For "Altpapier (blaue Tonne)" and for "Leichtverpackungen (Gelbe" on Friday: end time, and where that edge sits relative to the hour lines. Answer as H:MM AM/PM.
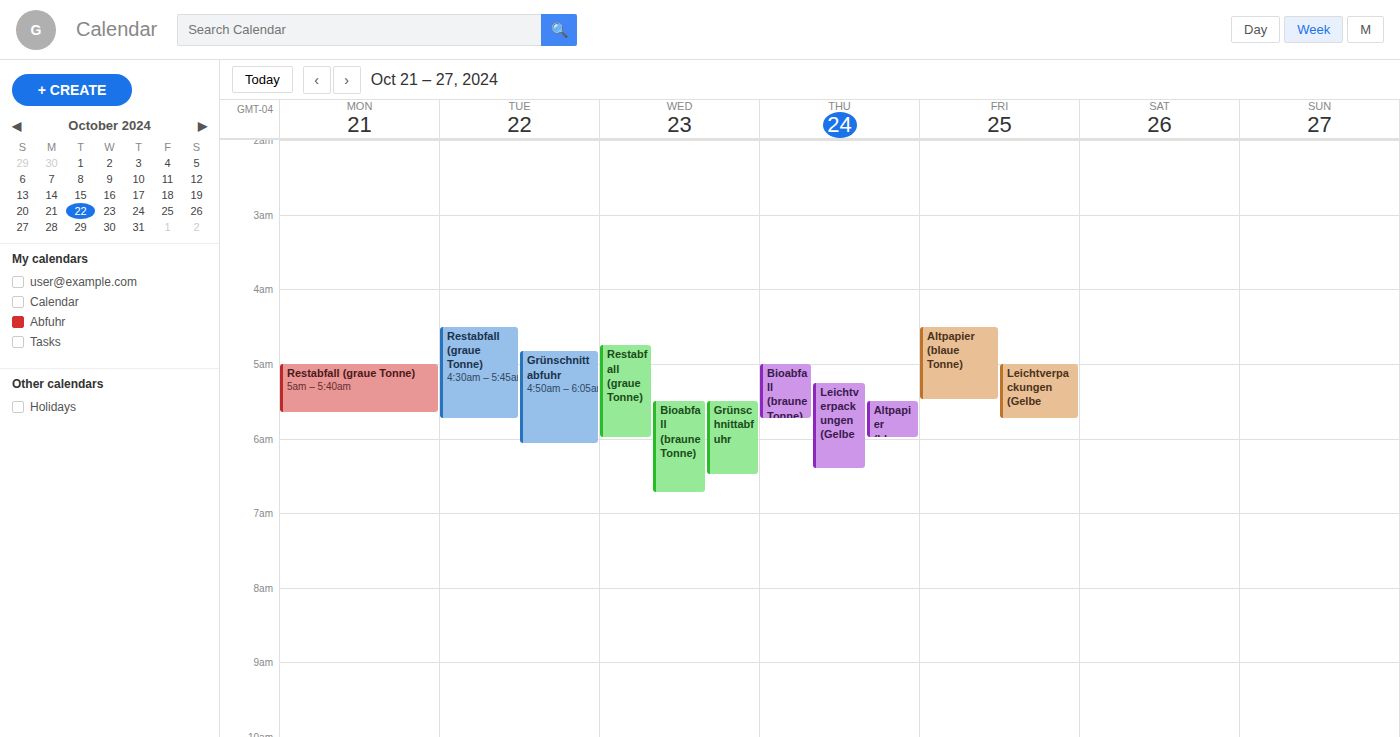
"Altpapier (blaue Tonne)": 5:30 AM, halfway between the 5 AM and 6 AM lines. "Leichtverpackungen (Gelbe": 5:45 AM, neither: three quarters of the way from the 5 AM line to the 6 AM line.